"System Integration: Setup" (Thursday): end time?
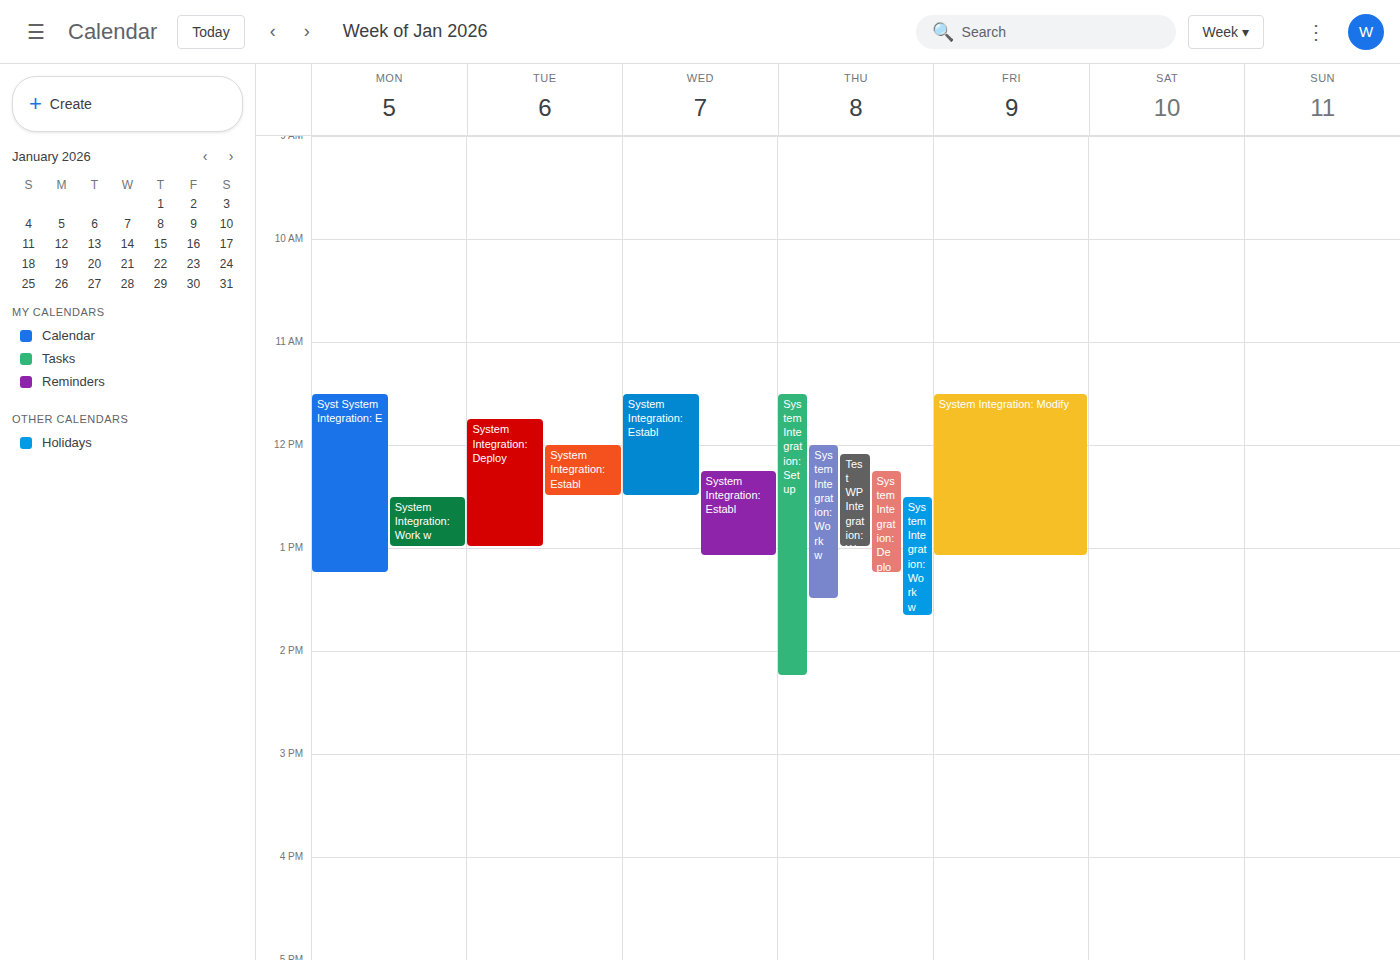
2:15 PM